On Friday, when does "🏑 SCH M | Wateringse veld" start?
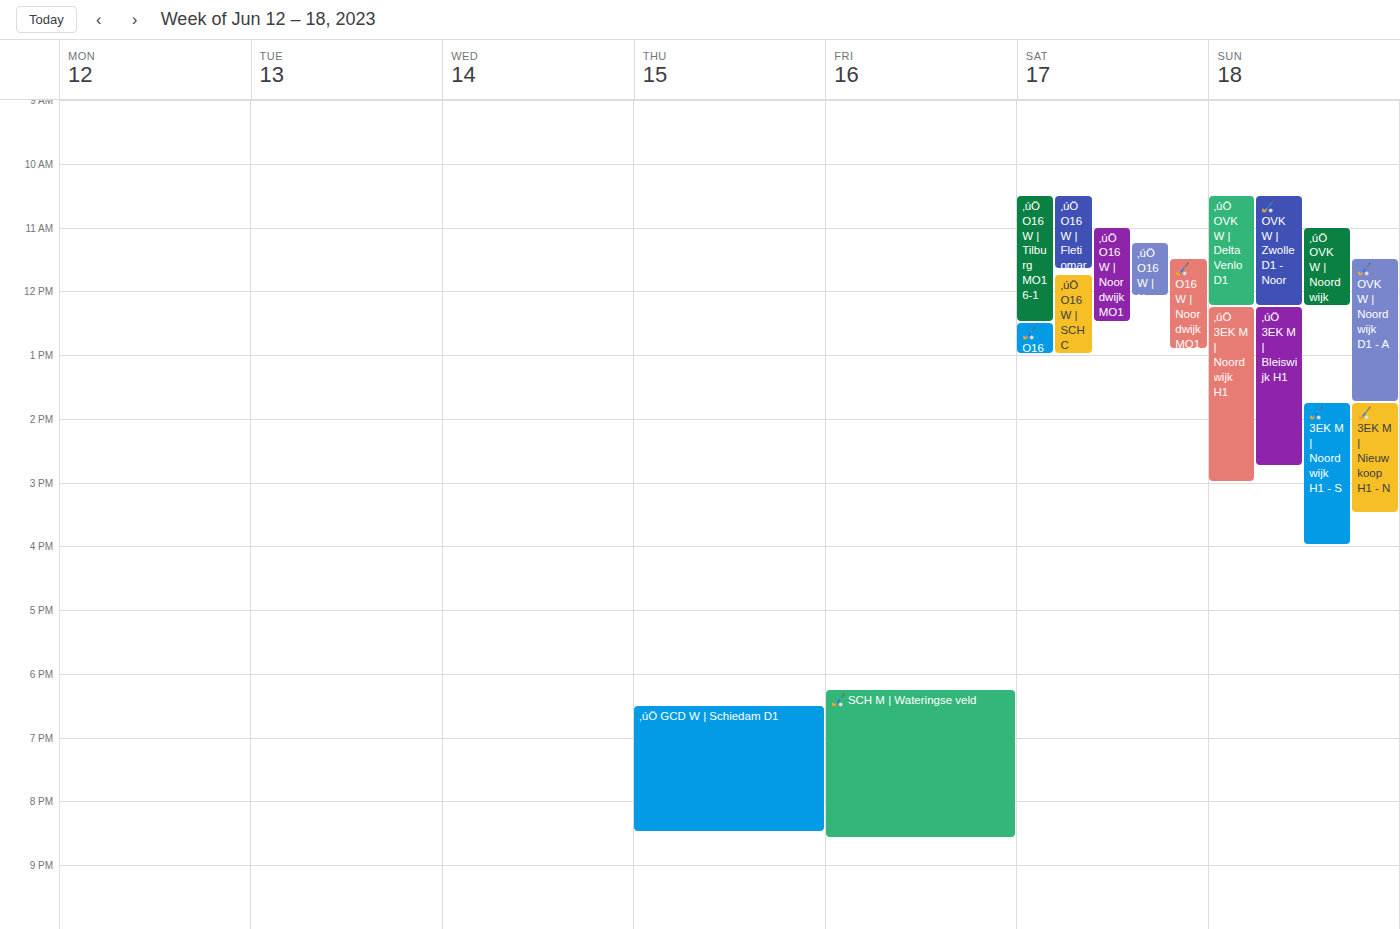
6:15 PM